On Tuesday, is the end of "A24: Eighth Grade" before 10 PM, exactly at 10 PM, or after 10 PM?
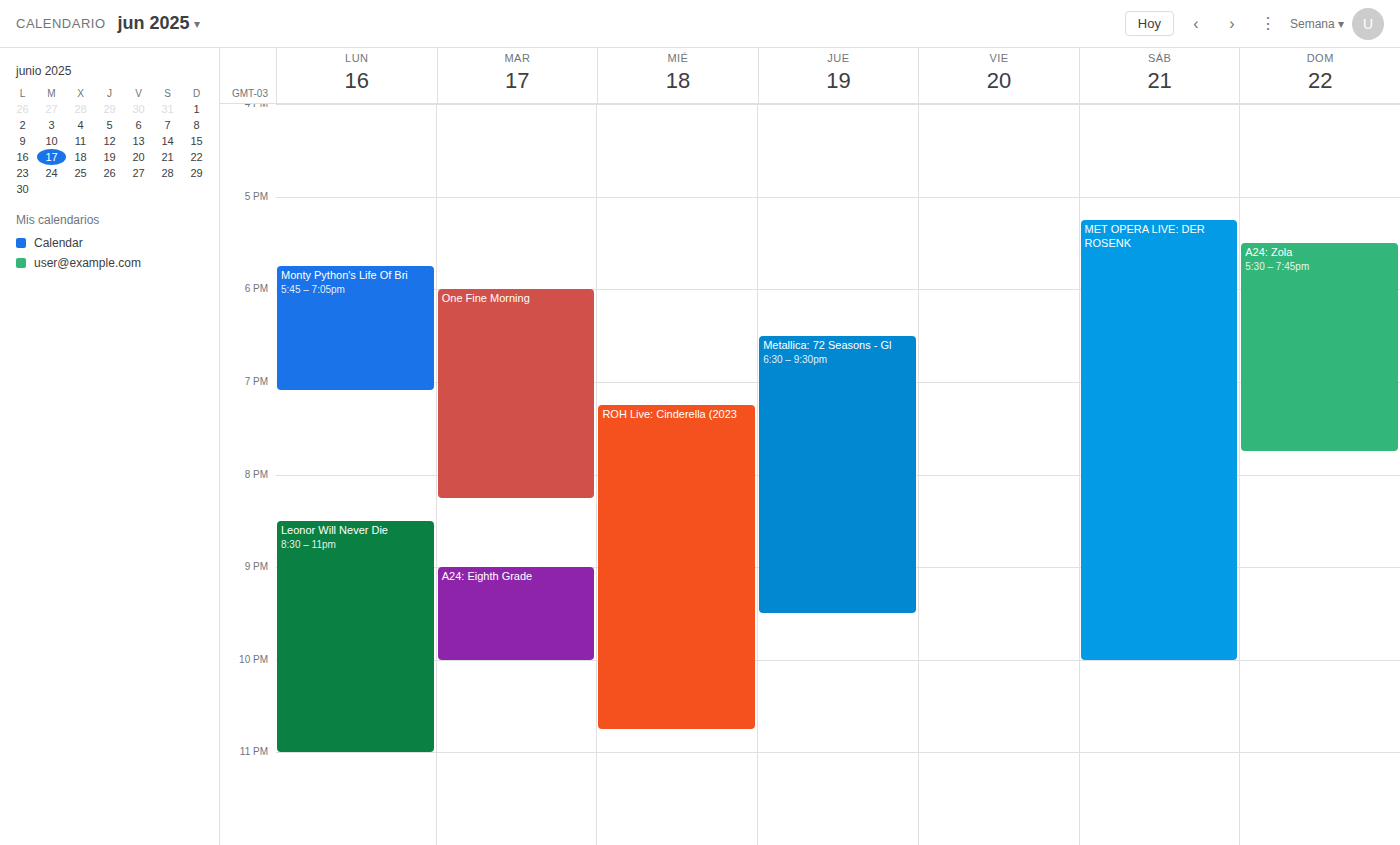
10:00 PM -- exactly at 10 PM, on the 10 PM line.